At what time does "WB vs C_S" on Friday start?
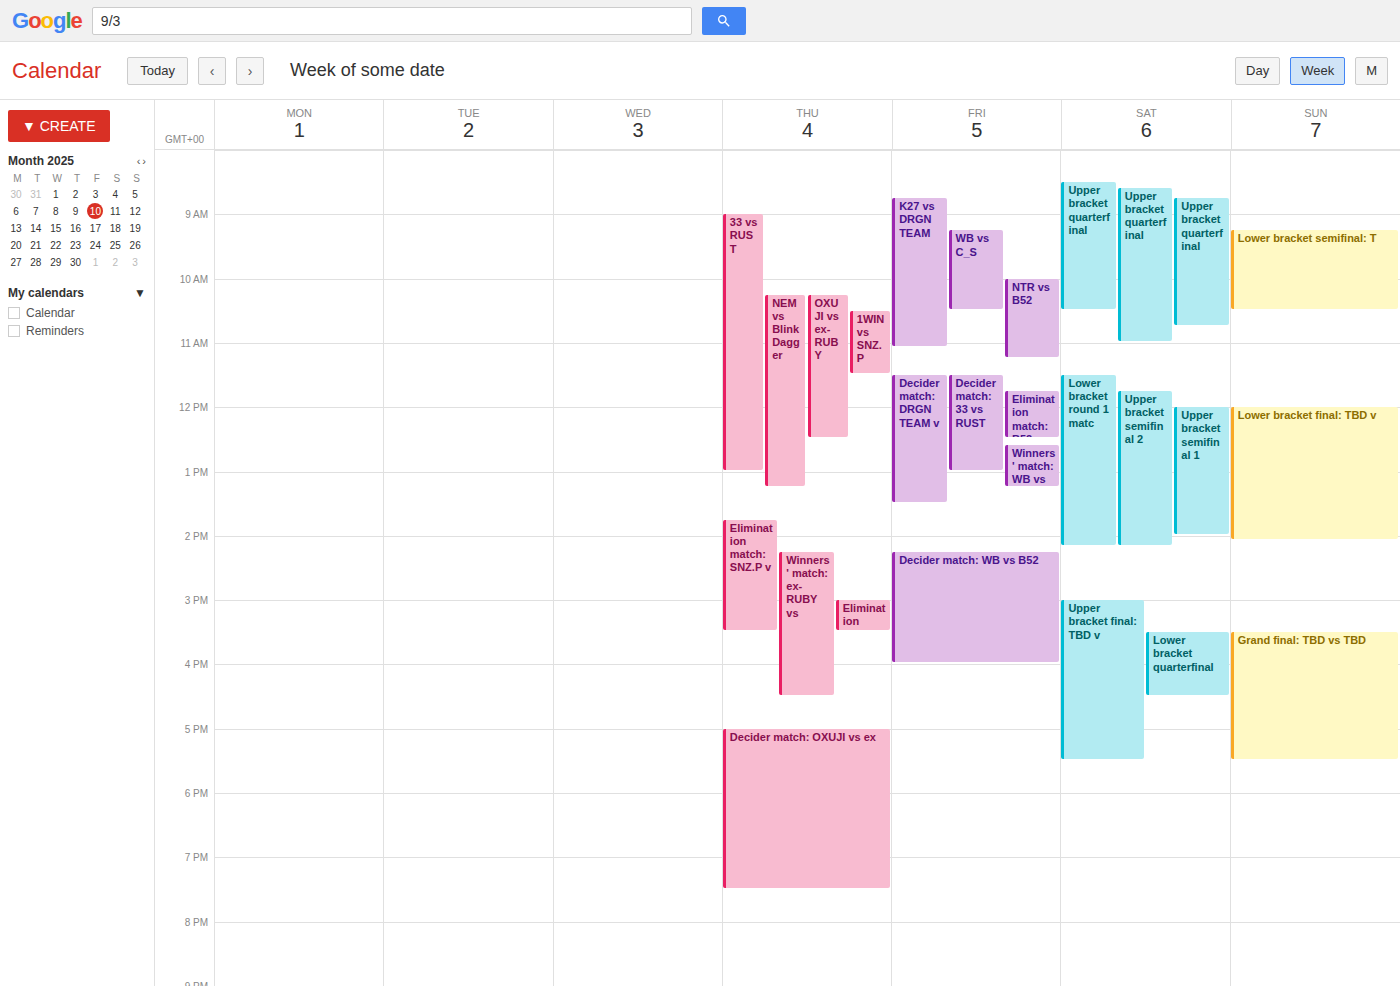
9:15 AM